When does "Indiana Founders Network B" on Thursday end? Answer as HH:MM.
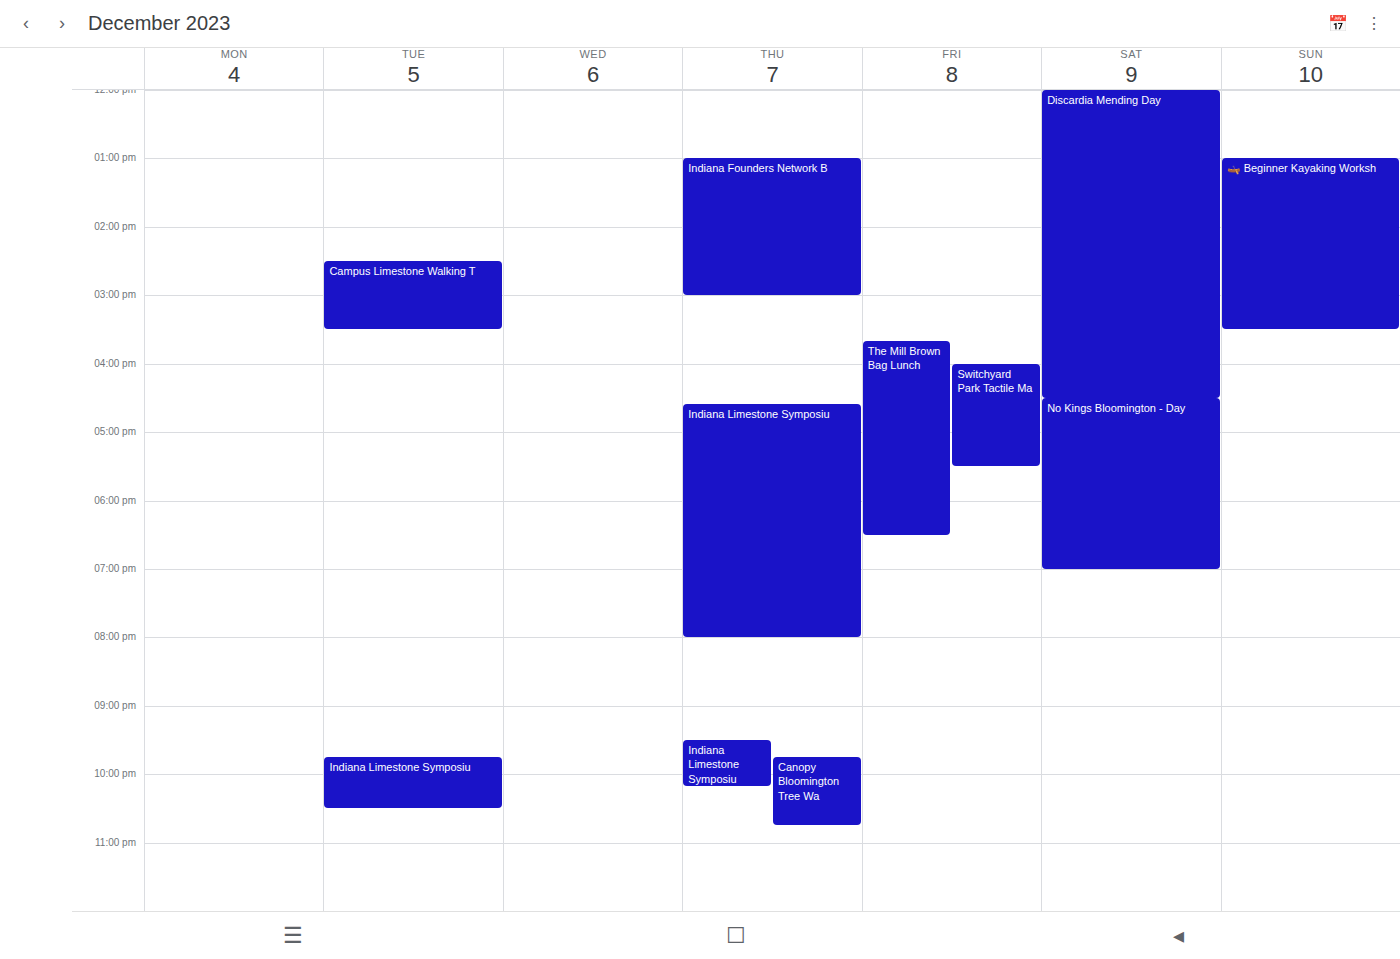
15:00